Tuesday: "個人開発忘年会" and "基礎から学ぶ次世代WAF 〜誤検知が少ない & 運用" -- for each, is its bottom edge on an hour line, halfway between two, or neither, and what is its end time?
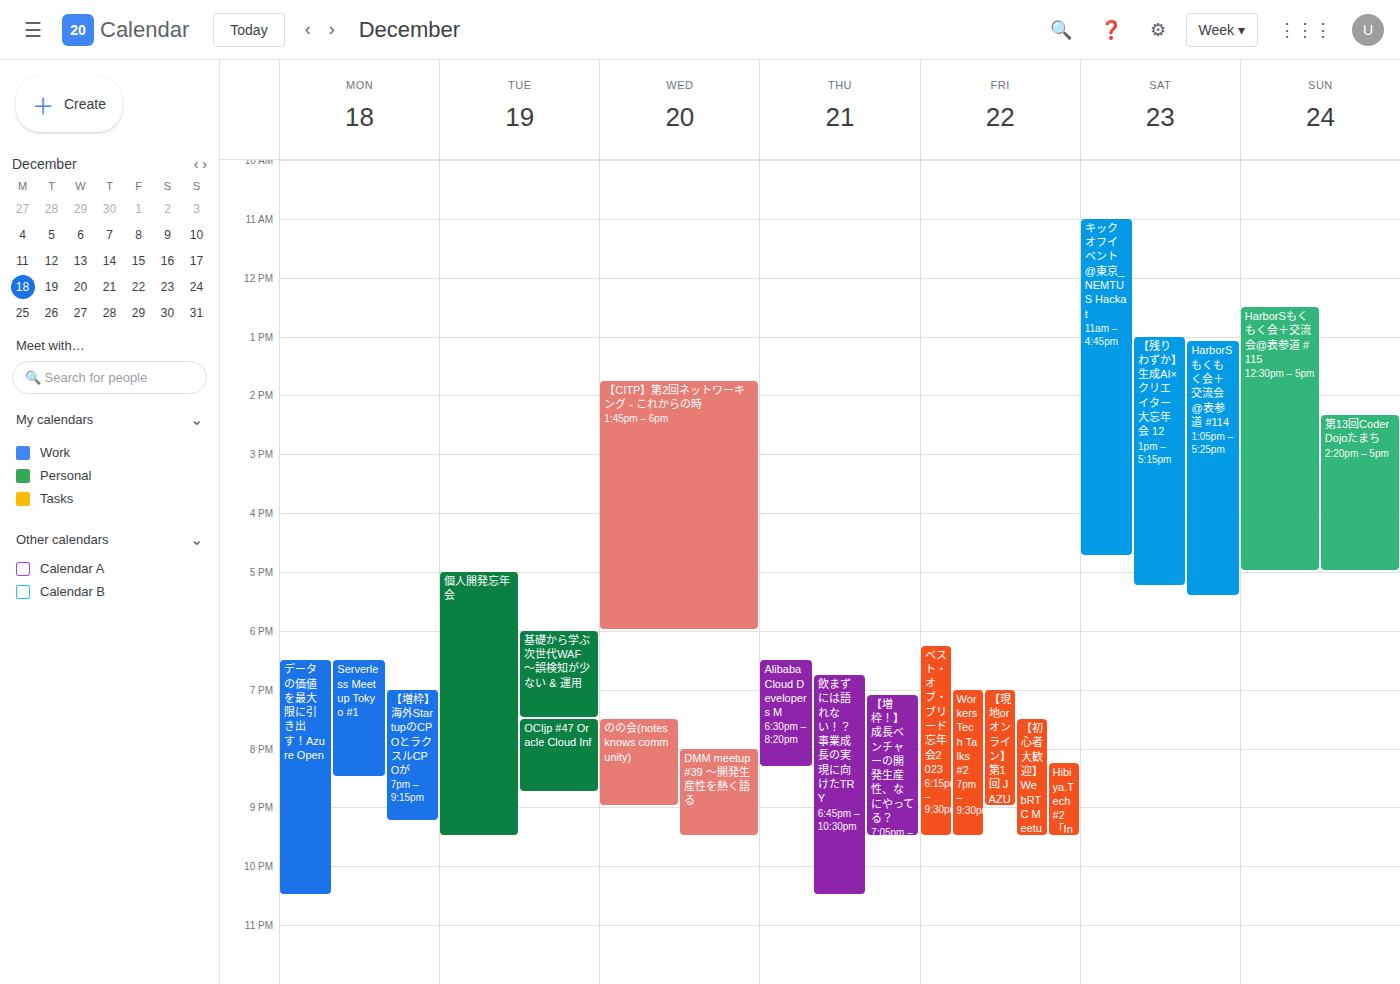
"個人開発忘年会": 9:30 PM, halfway between the 9 PM and 10 PM lines. "基礎から学ぶ次世代WAF 〜誤検知が少ない & 運用": 7:30 PM, halfway between the 7 PM and 8 PM lines.